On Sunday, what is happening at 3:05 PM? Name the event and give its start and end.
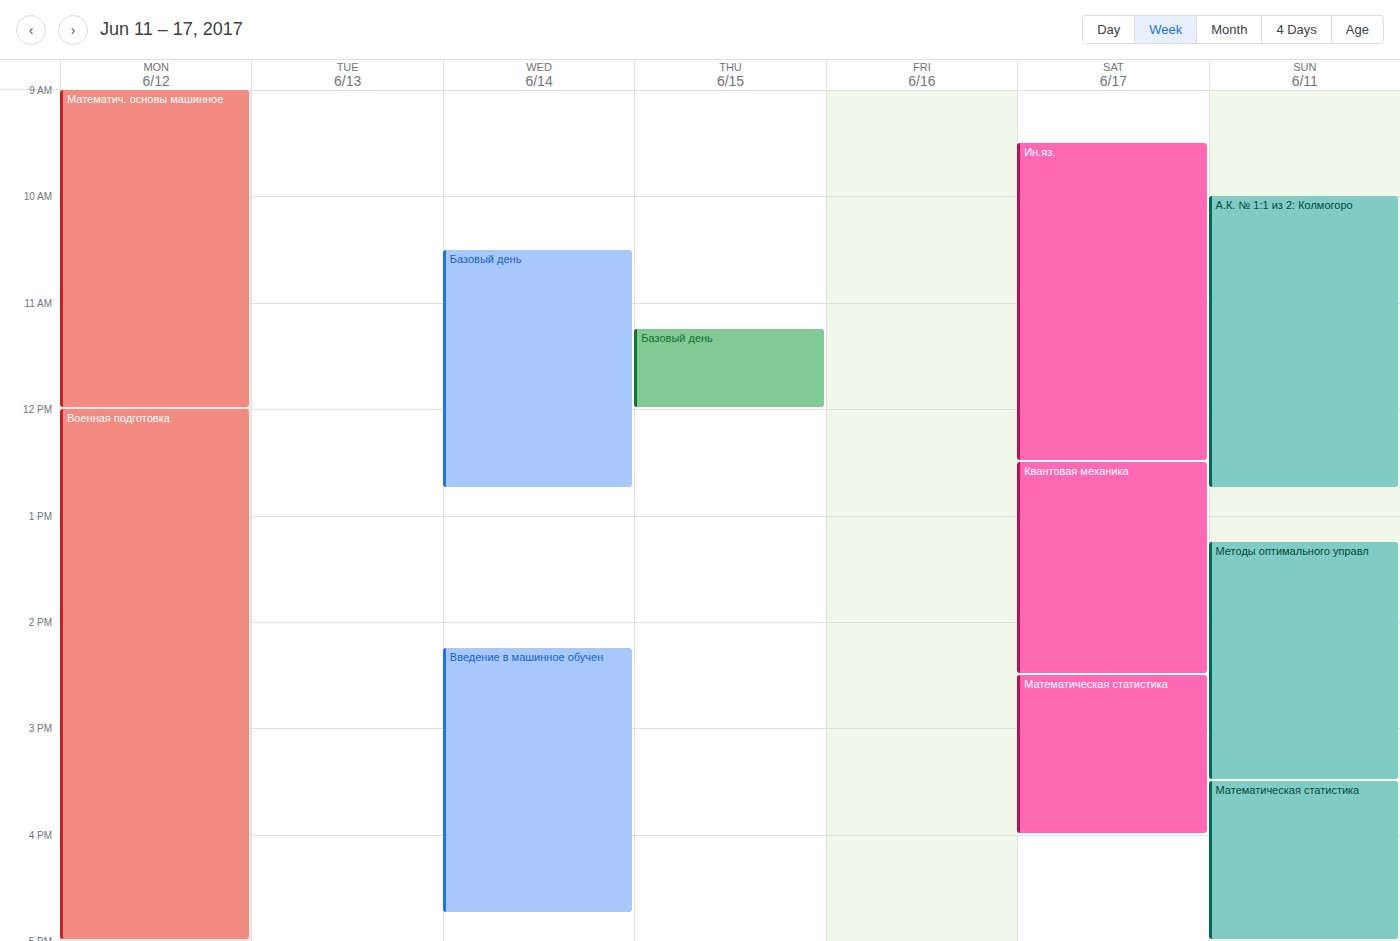
"Методы оптимального управл", 1:15 PM to 3:30 PM